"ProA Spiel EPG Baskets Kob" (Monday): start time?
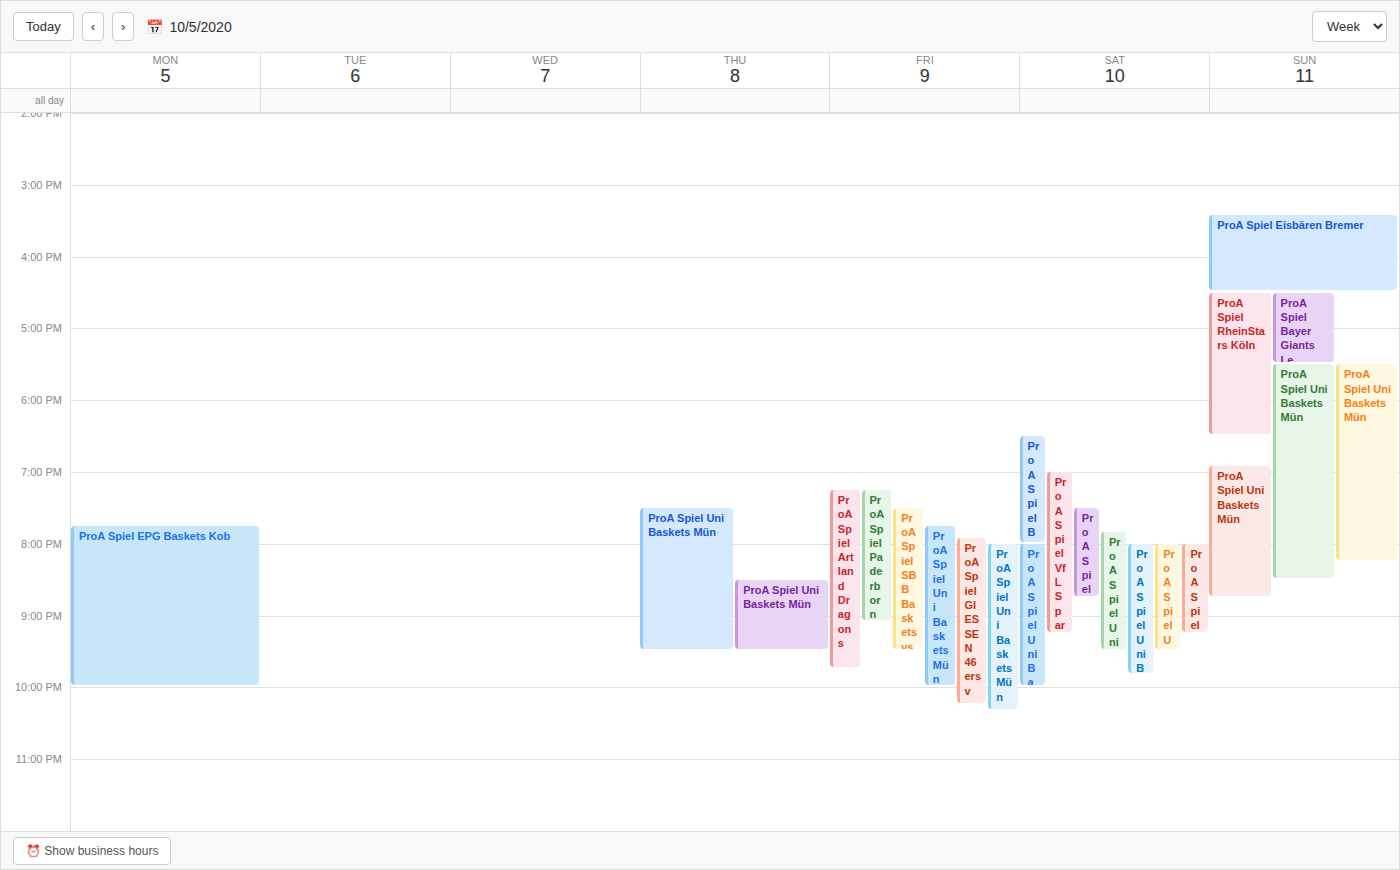
7:45 PM